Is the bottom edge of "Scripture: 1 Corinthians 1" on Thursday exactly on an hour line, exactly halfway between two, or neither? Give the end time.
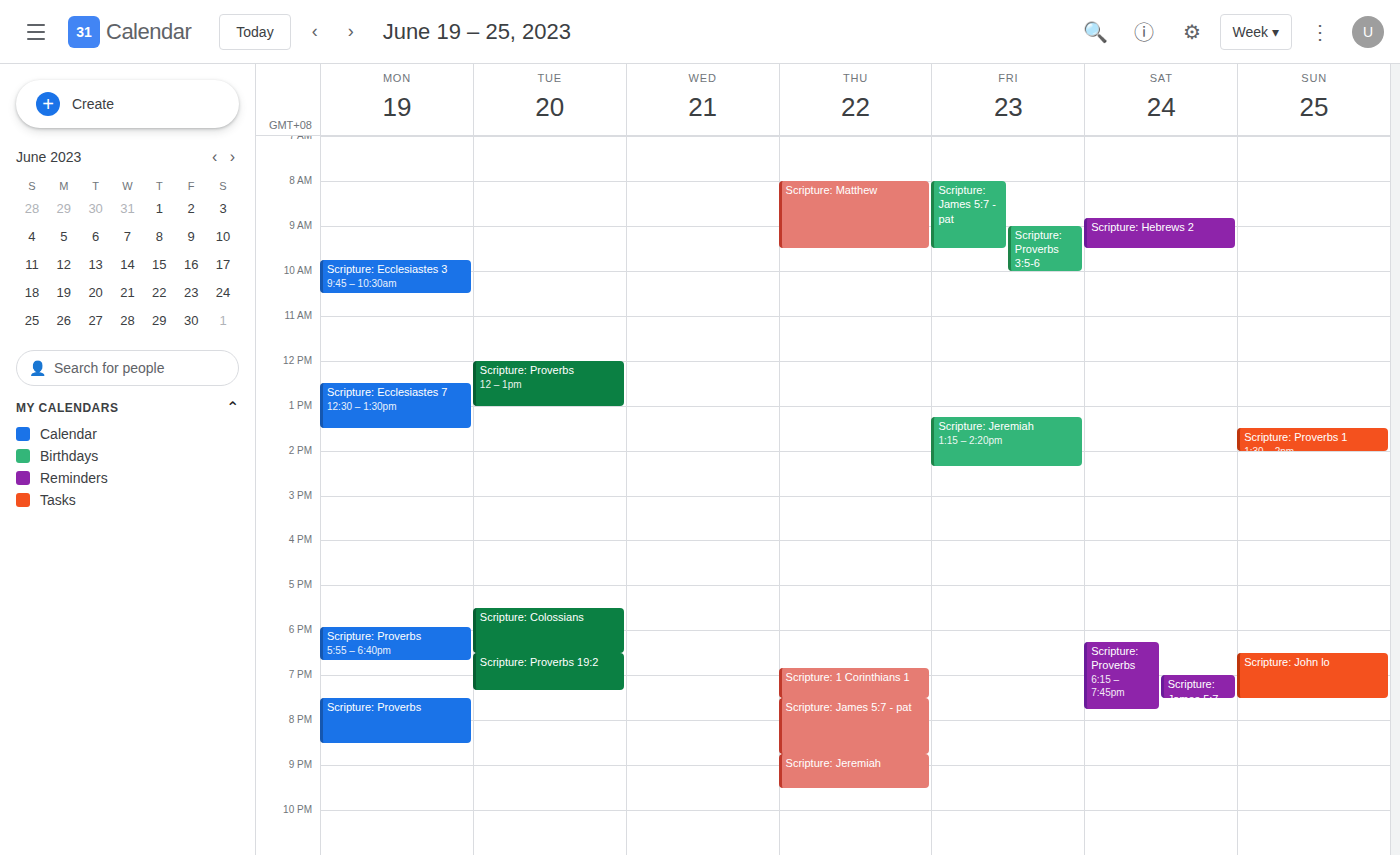
7:30 PM -- halfway between the 7 PM and 8 PM lines.